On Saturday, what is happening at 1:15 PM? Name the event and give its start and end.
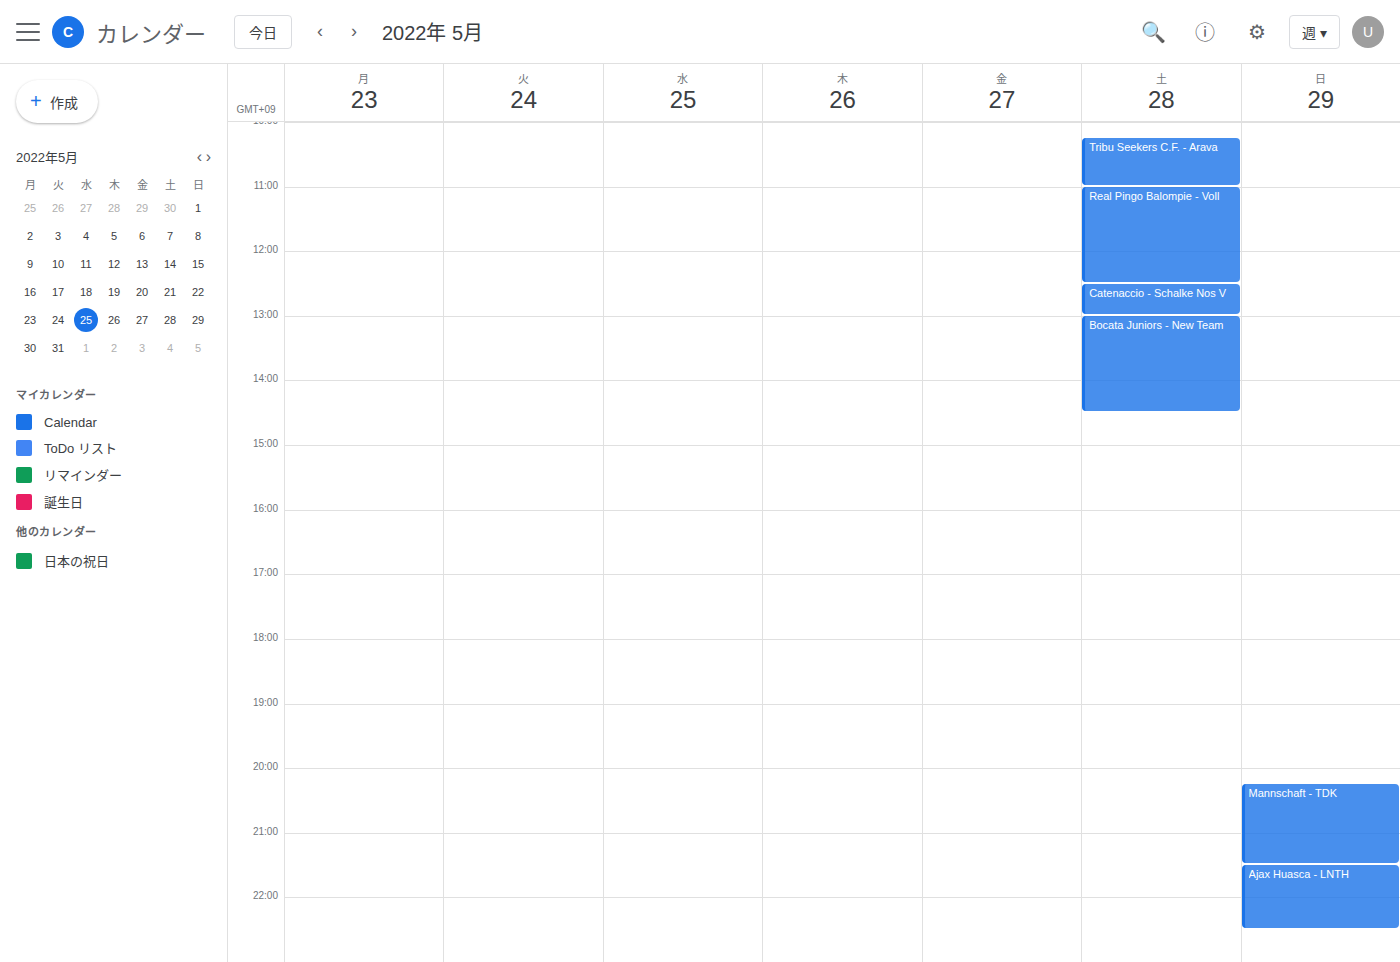
"Bocata Juniors - New Team", 1:00 PM to 2:30 PM